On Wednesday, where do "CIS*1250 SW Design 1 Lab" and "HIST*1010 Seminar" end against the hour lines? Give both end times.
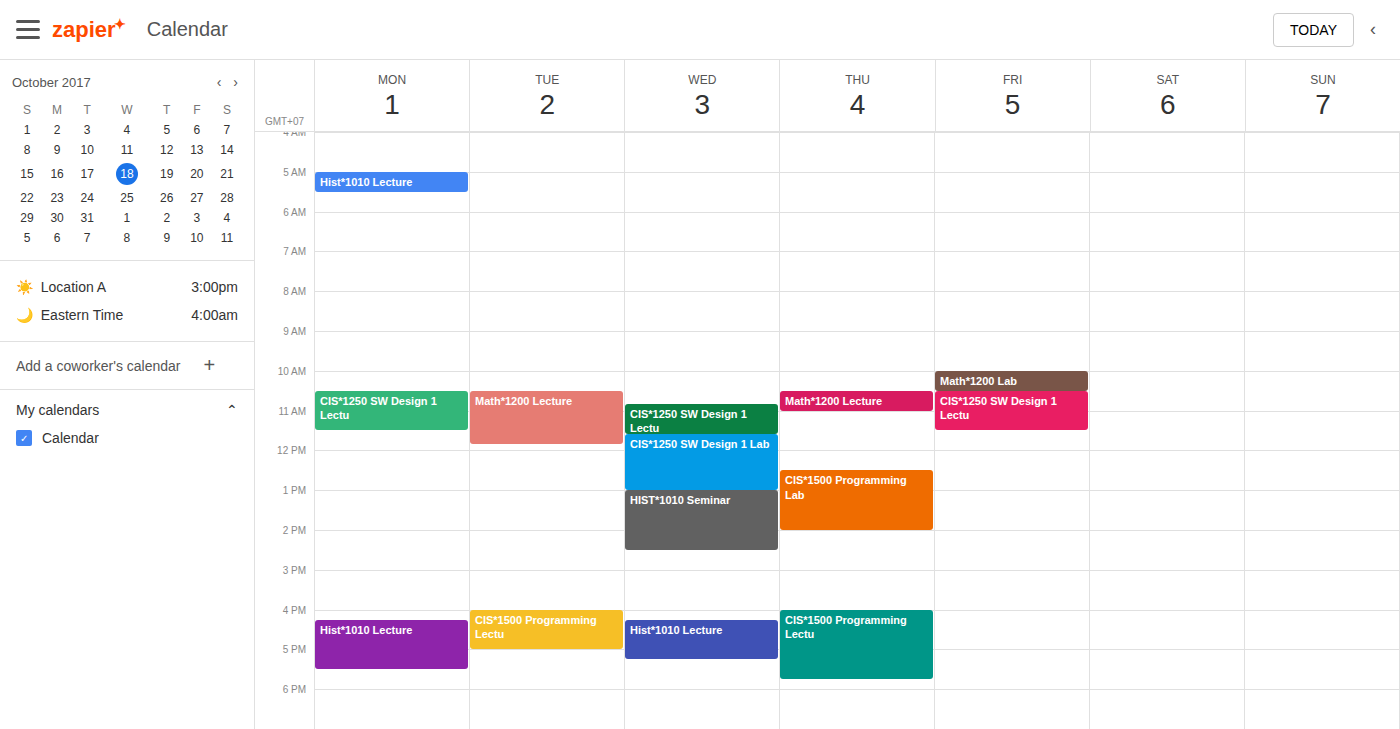
"CIS*1250 SW Design 1 Lab": 1:00 PM, exactly on the 1 PM line. "HIST*1010 Seminar": 2:30 PM, halfway between the 2 PM and 3 PM lines.